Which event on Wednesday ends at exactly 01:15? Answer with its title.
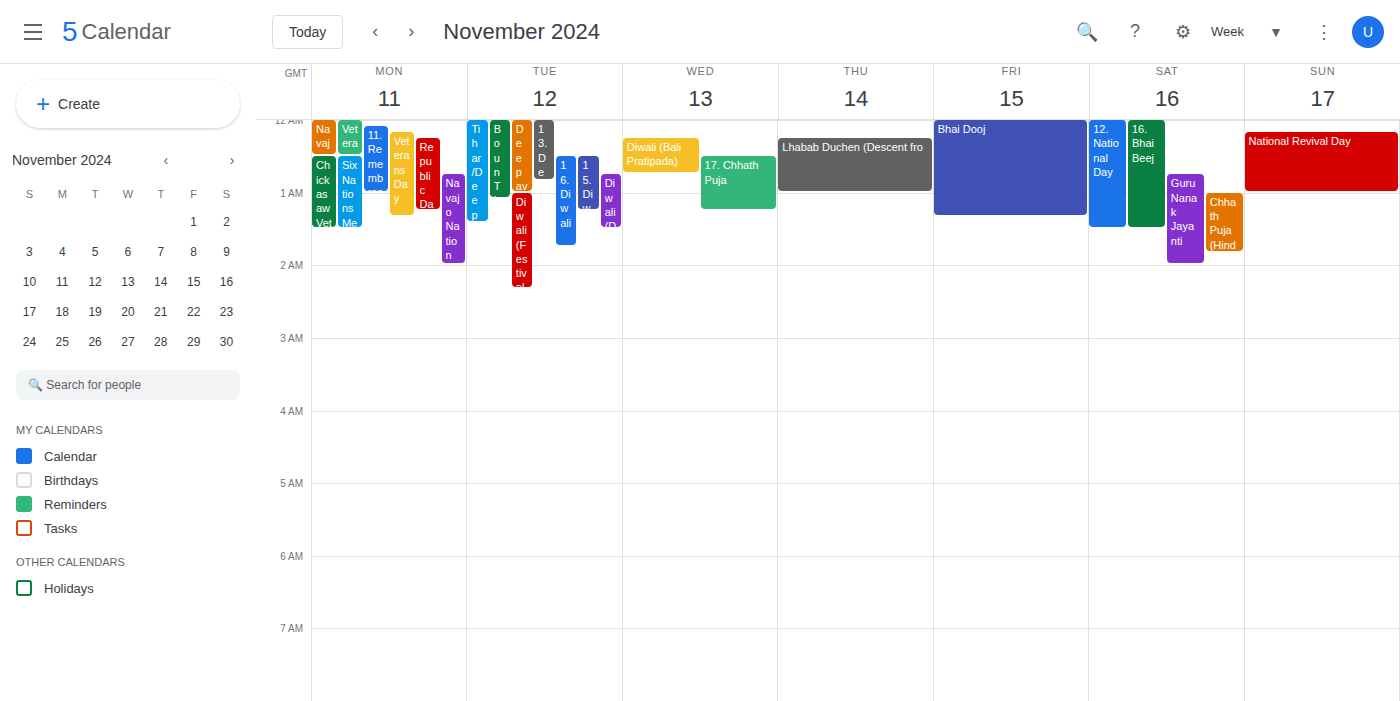
"17. Chhath Puja"